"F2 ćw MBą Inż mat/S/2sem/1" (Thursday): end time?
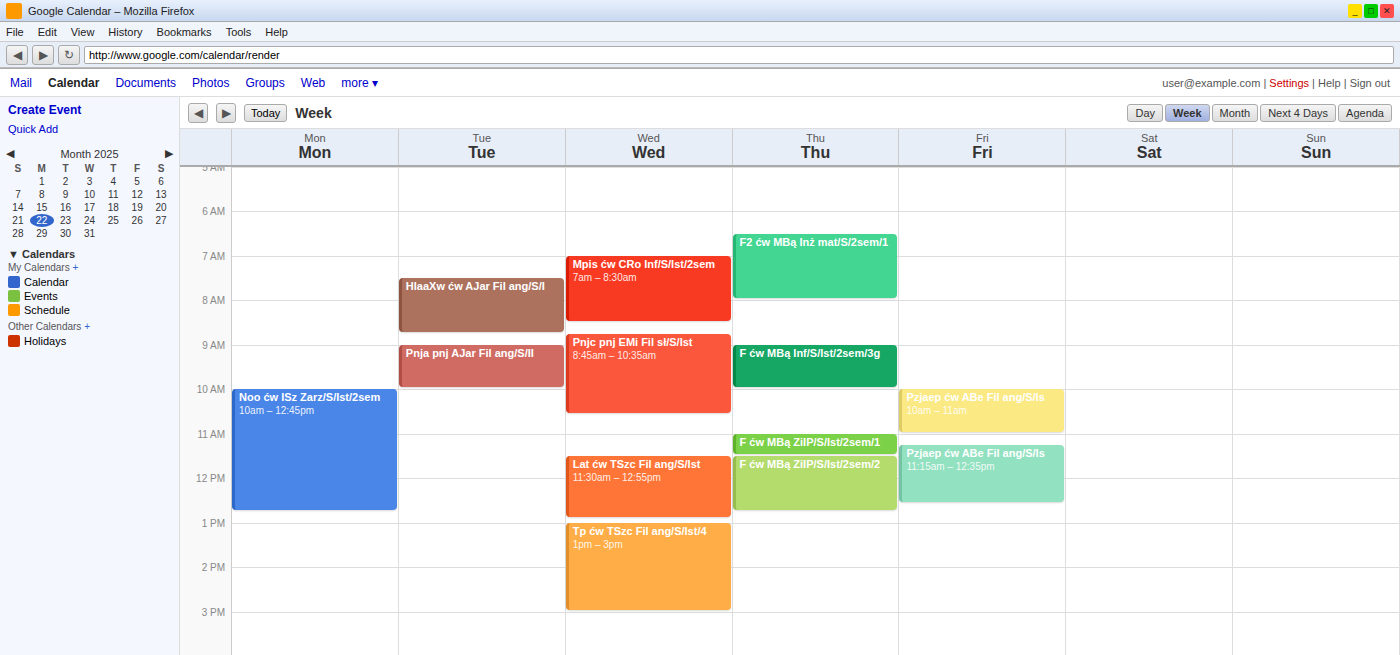
08:00